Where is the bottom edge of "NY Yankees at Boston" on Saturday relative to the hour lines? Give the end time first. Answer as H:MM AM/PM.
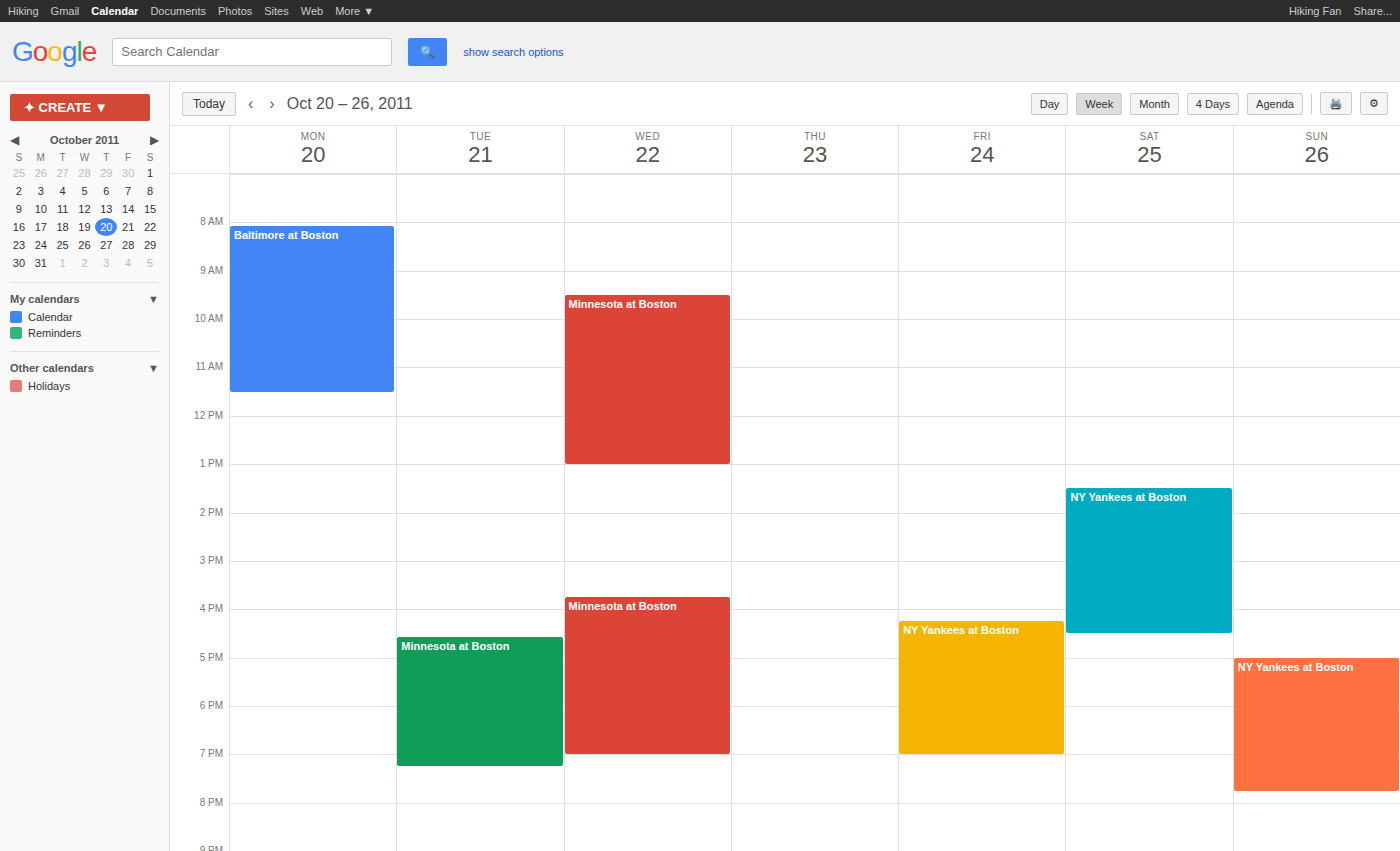
4:30 PM -- halfway between the 4 PM and 5 PM lines.